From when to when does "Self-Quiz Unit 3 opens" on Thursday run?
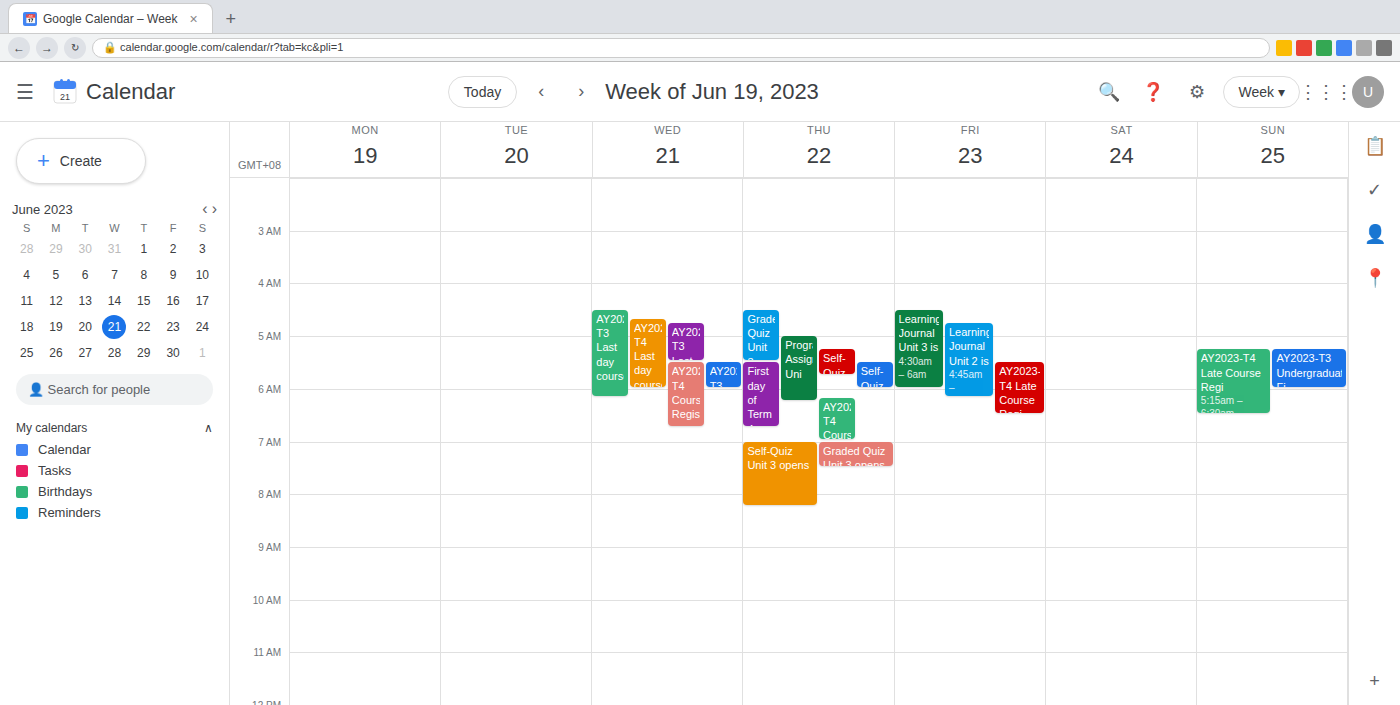
7:00 AM to 8:15 AM